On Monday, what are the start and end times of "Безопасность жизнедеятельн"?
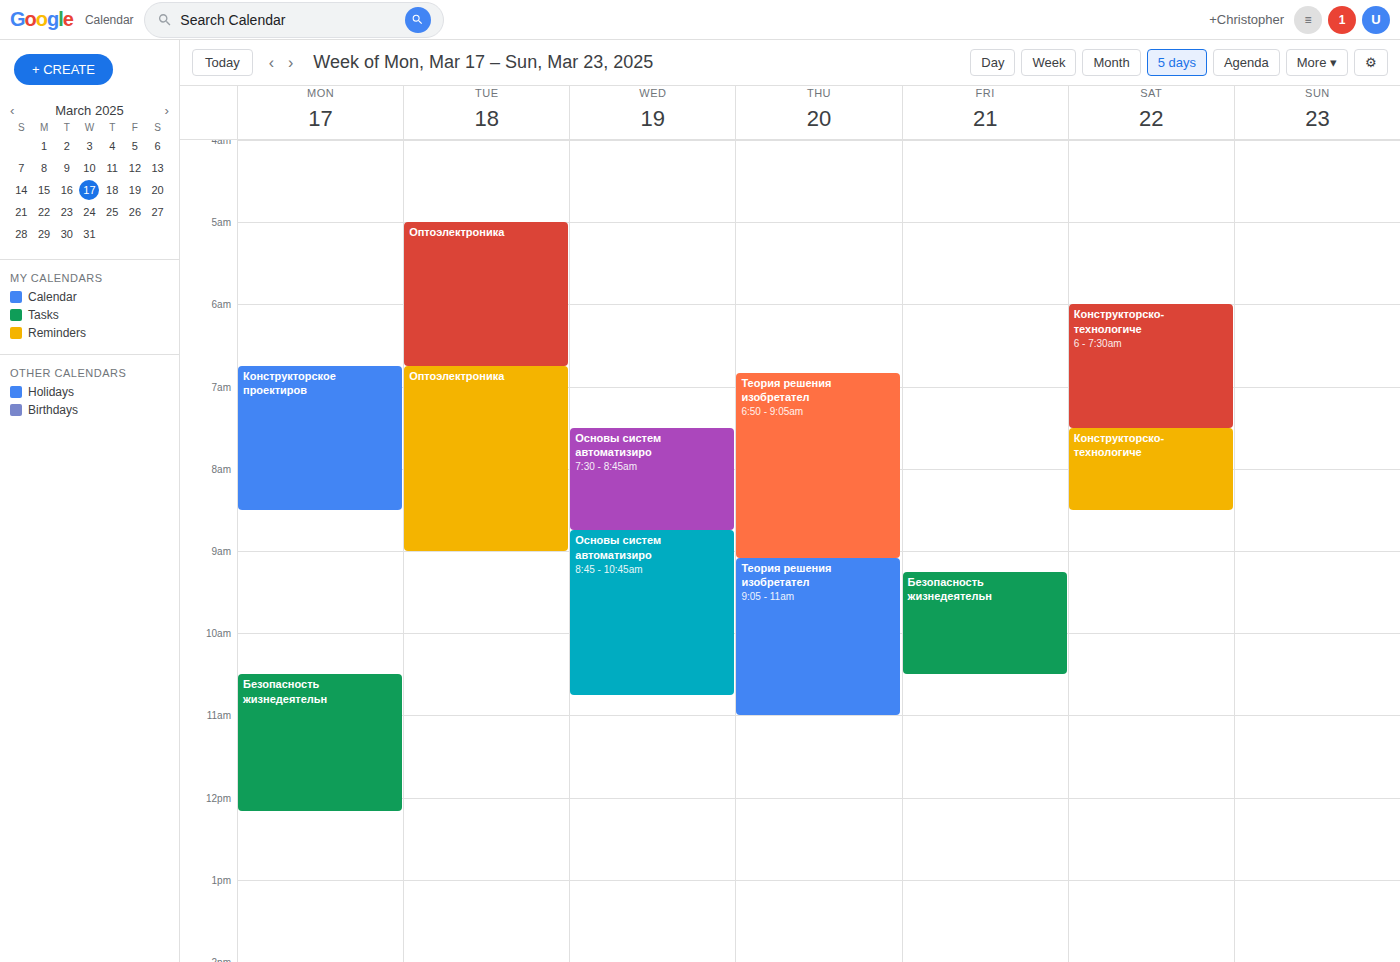
10:30 AM to 12:10 PM